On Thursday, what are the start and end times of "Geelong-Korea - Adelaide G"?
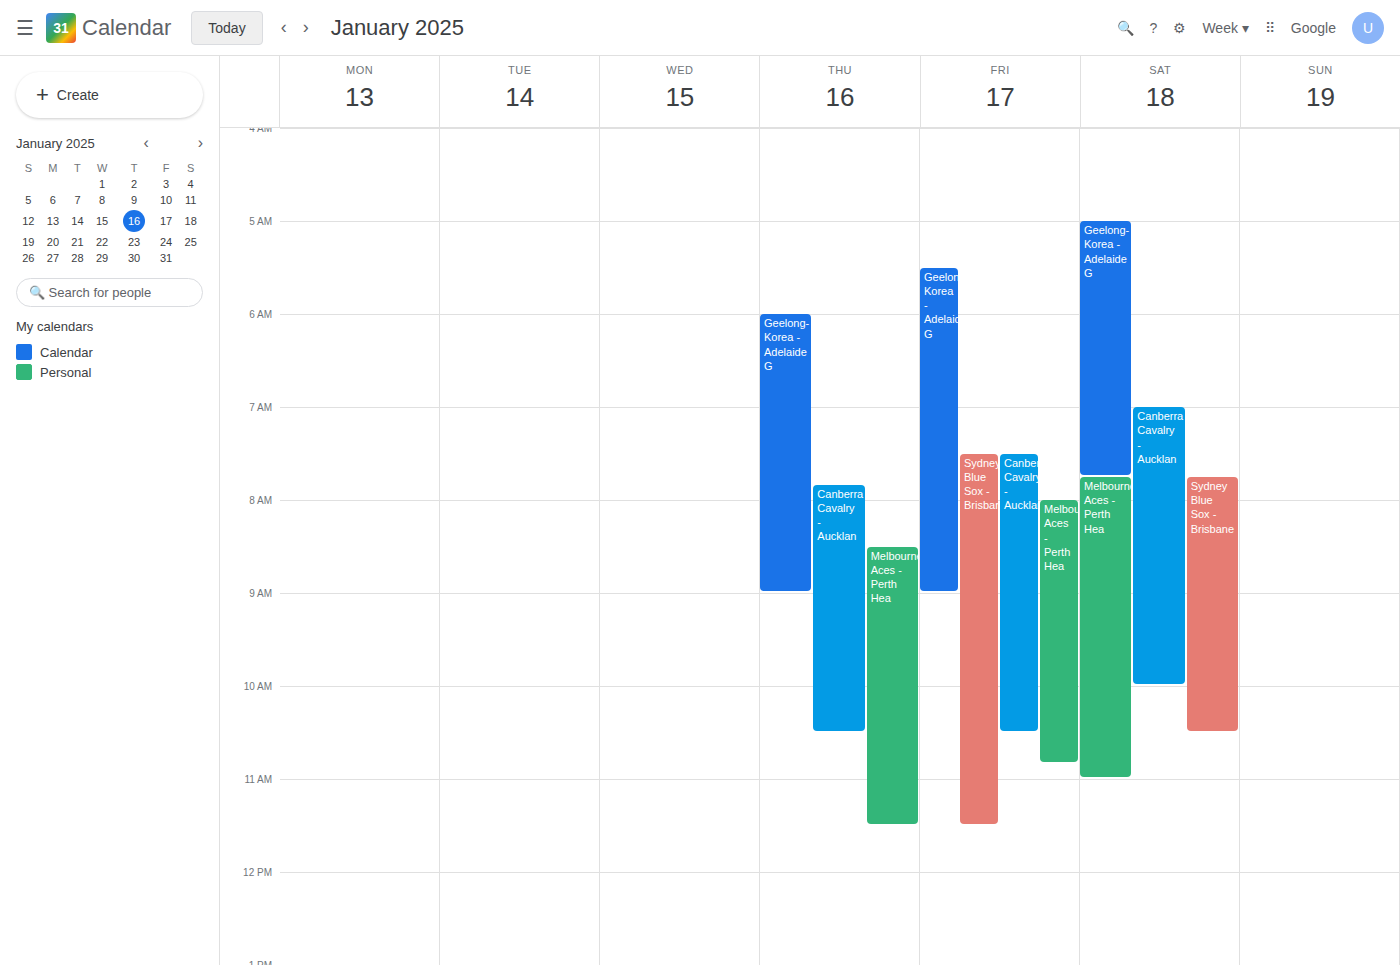
6:00 AM to 9:00 AM